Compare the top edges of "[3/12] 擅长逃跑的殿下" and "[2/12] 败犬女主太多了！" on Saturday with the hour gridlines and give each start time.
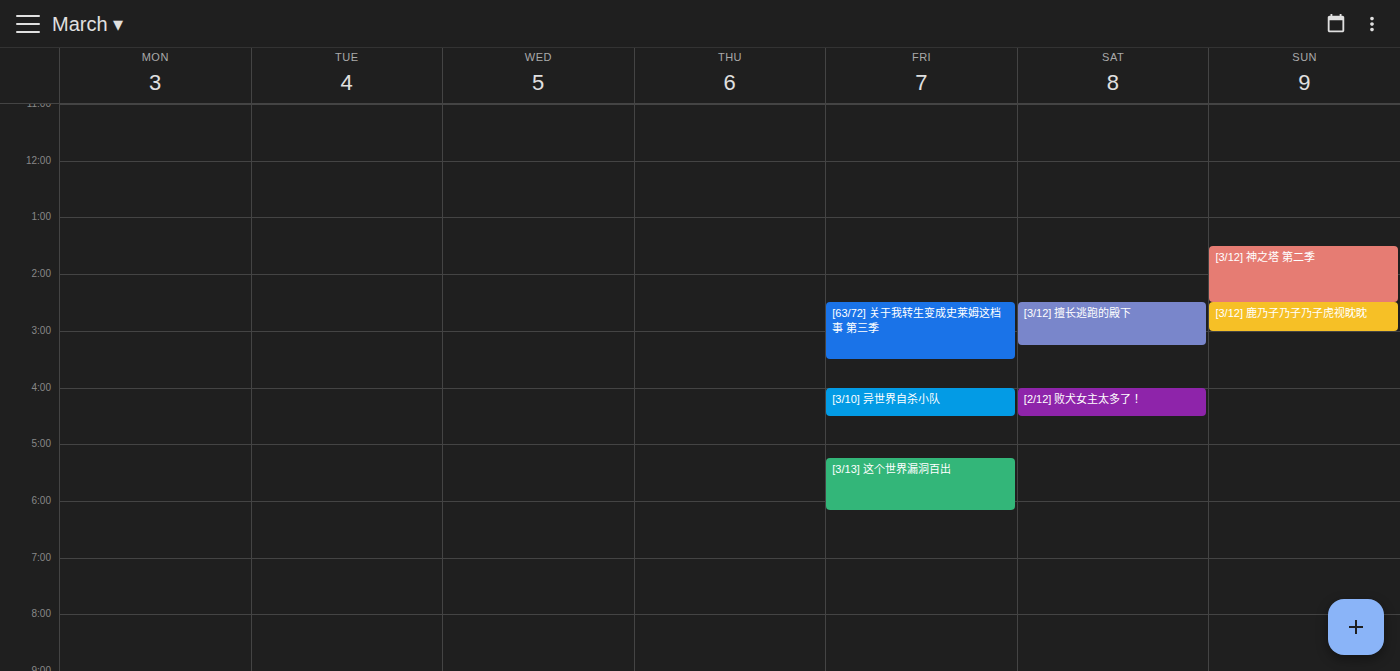
"[3/12] 擅长逃跑的殿下": 2:30 PM, halfway between the 2 PM and 3 PM lines. "[2/12] 败犬女主太多了！": 4:00 PM, exactly on the 4 PM line.